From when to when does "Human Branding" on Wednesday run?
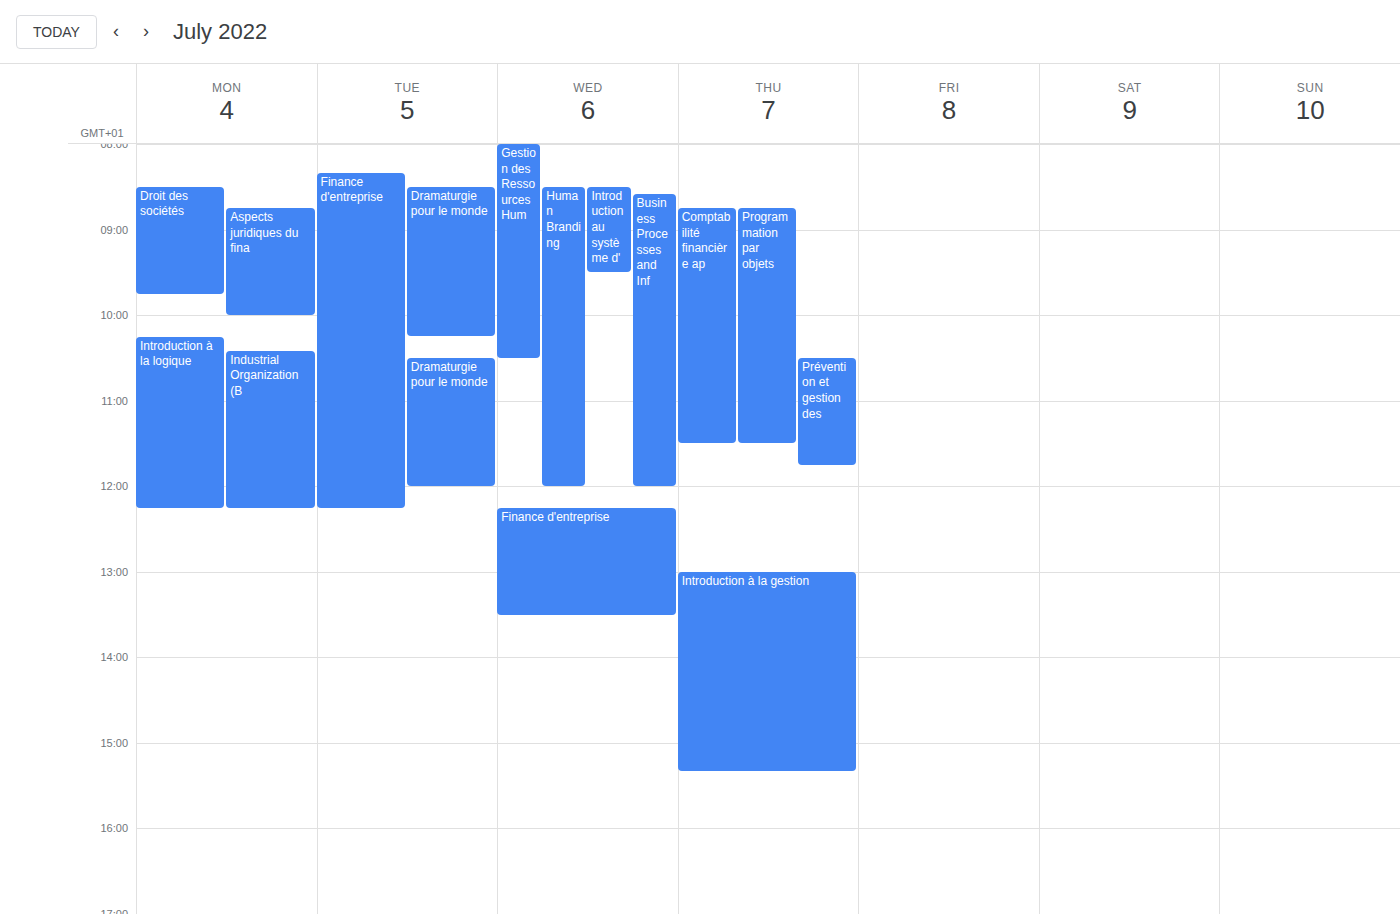
8:30 AM to 12:00 PM